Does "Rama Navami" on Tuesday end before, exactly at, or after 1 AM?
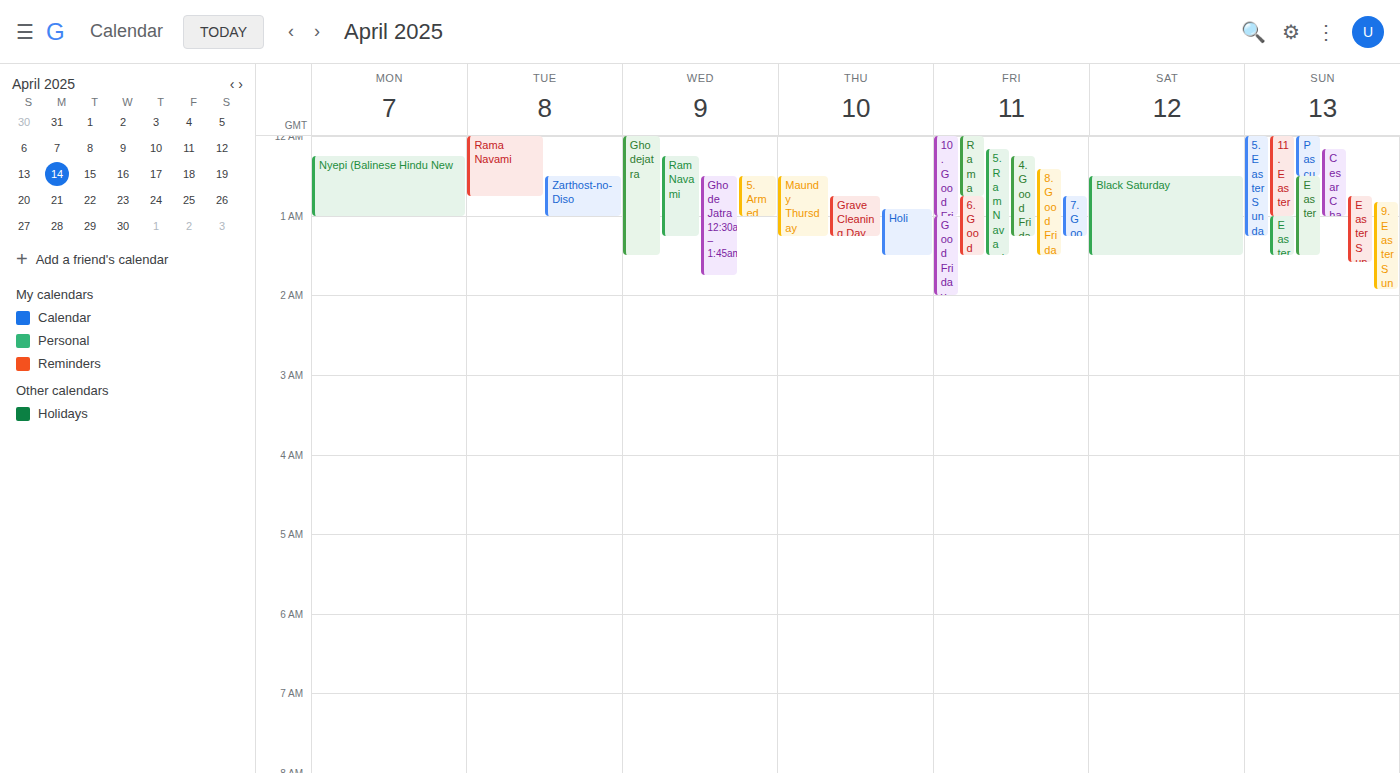
12:45 AM -- before 1 AM, 15 minutes above the 1 AM line.